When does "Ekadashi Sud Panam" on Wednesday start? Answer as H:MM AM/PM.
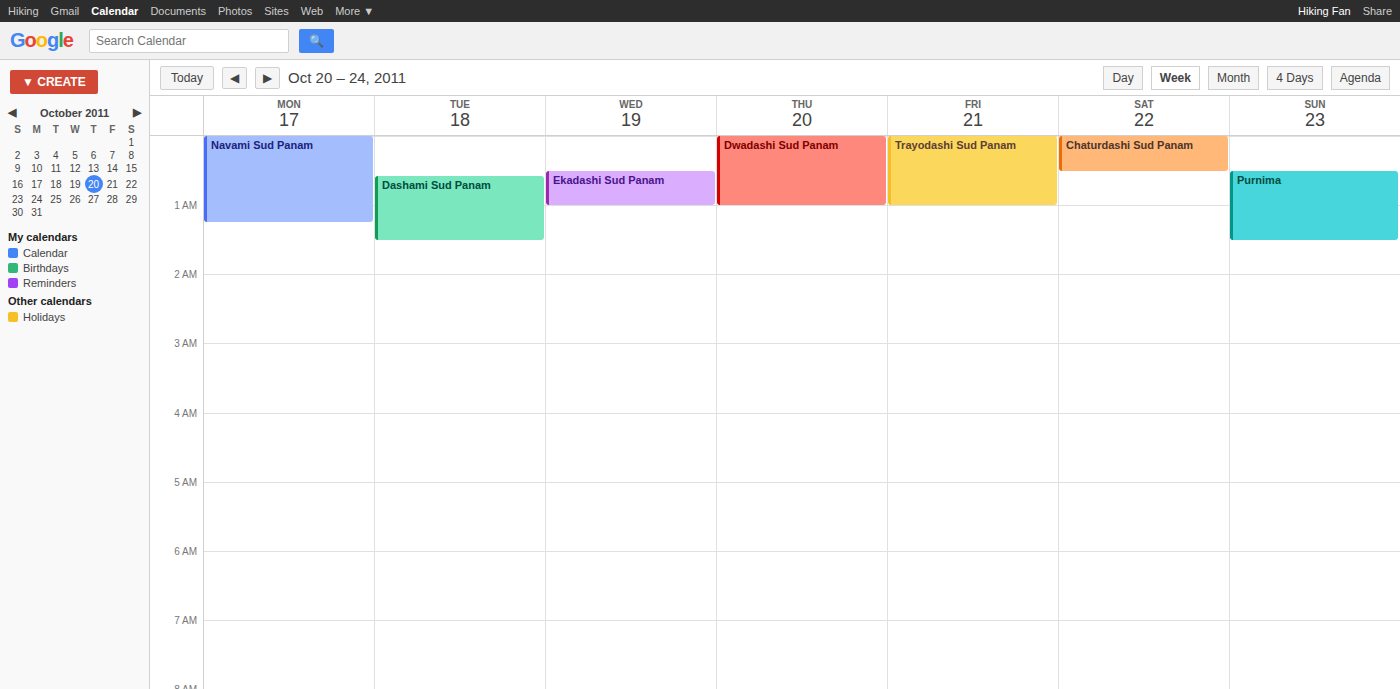
12:30 AM